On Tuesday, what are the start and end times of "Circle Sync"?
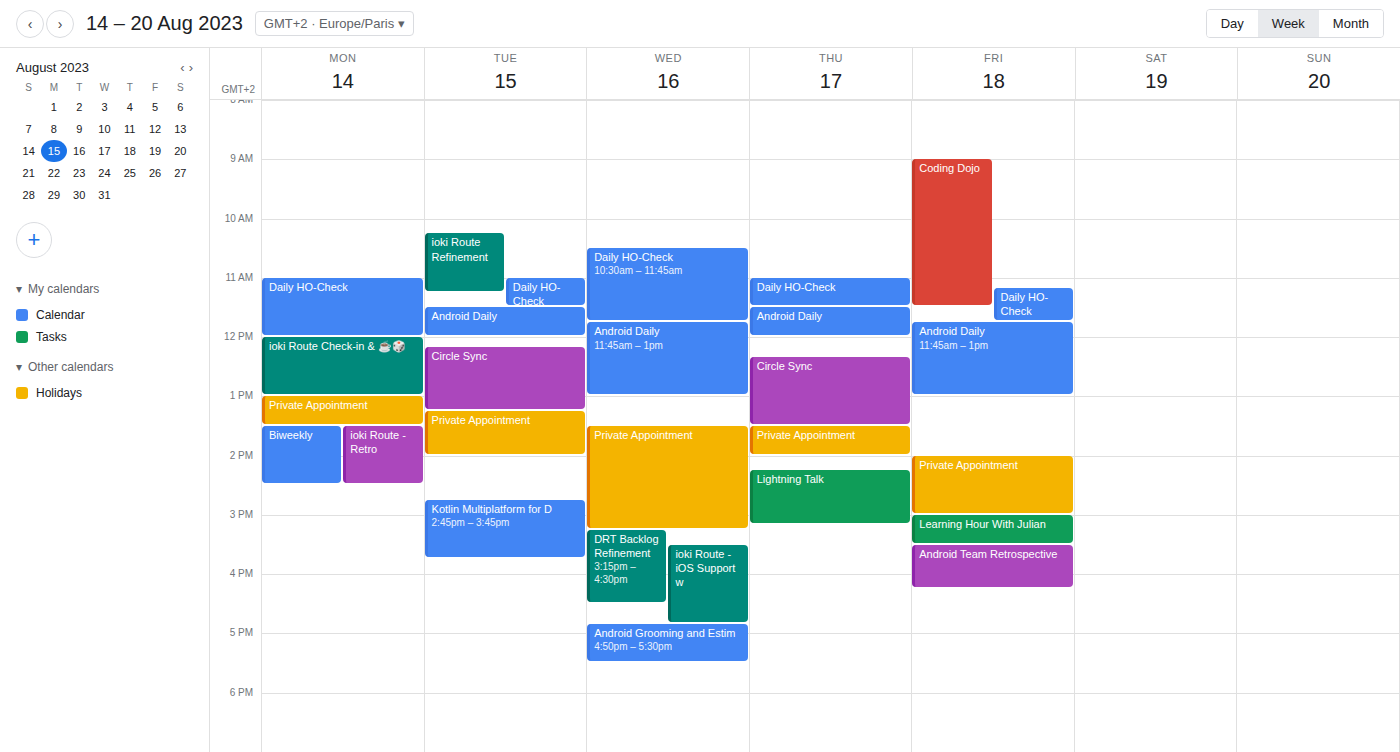
12:10 PM to 1:15 PM